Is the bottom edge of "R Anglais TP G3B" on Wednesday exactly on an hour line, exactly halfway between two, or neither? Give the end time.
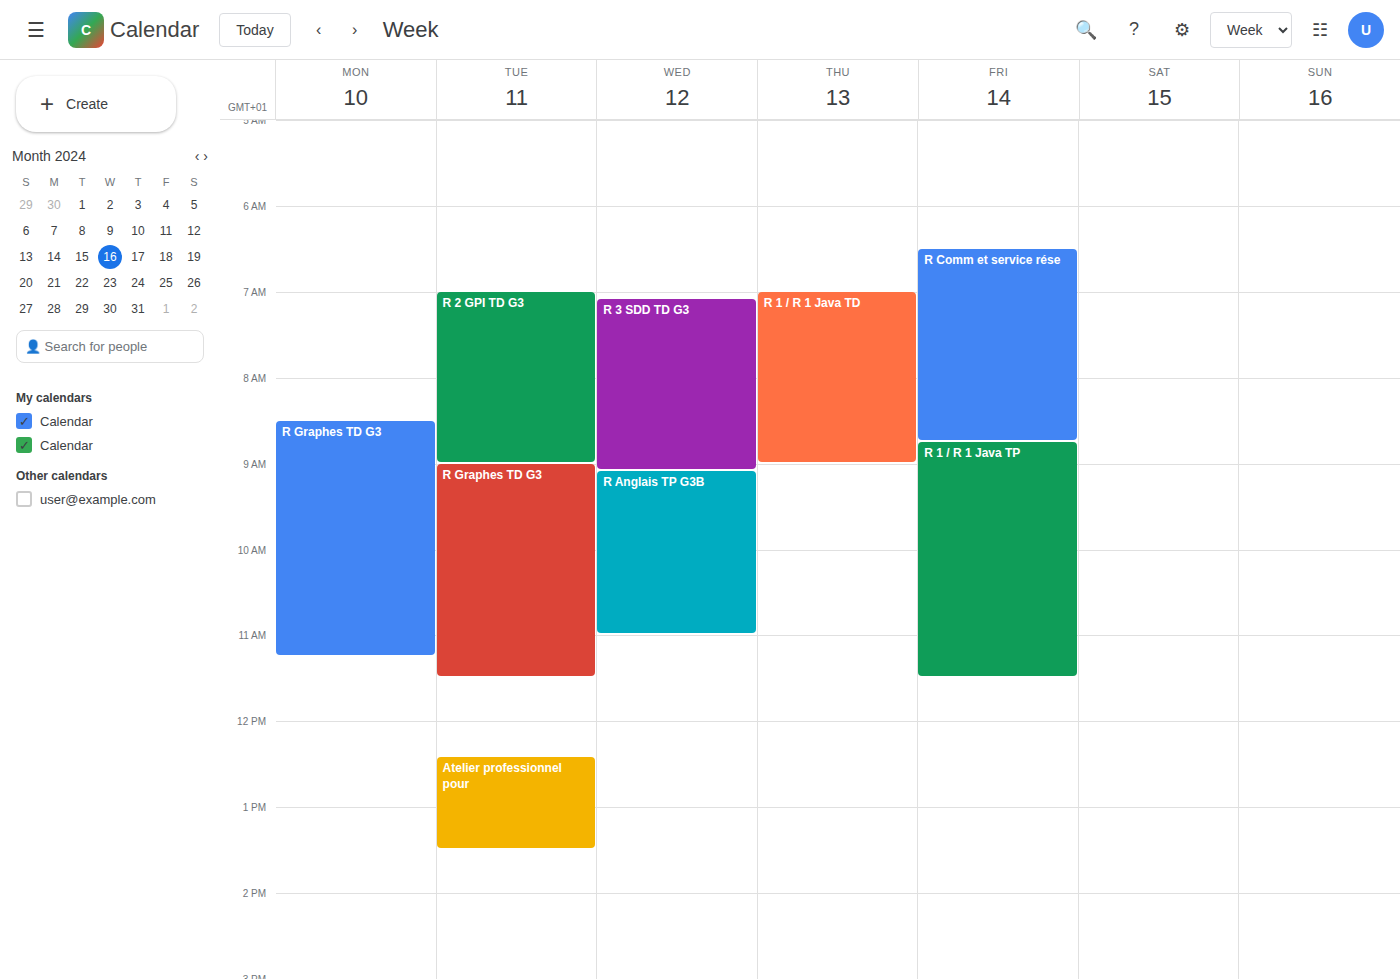
11:00 AM -- exactly on the 11 AM line.